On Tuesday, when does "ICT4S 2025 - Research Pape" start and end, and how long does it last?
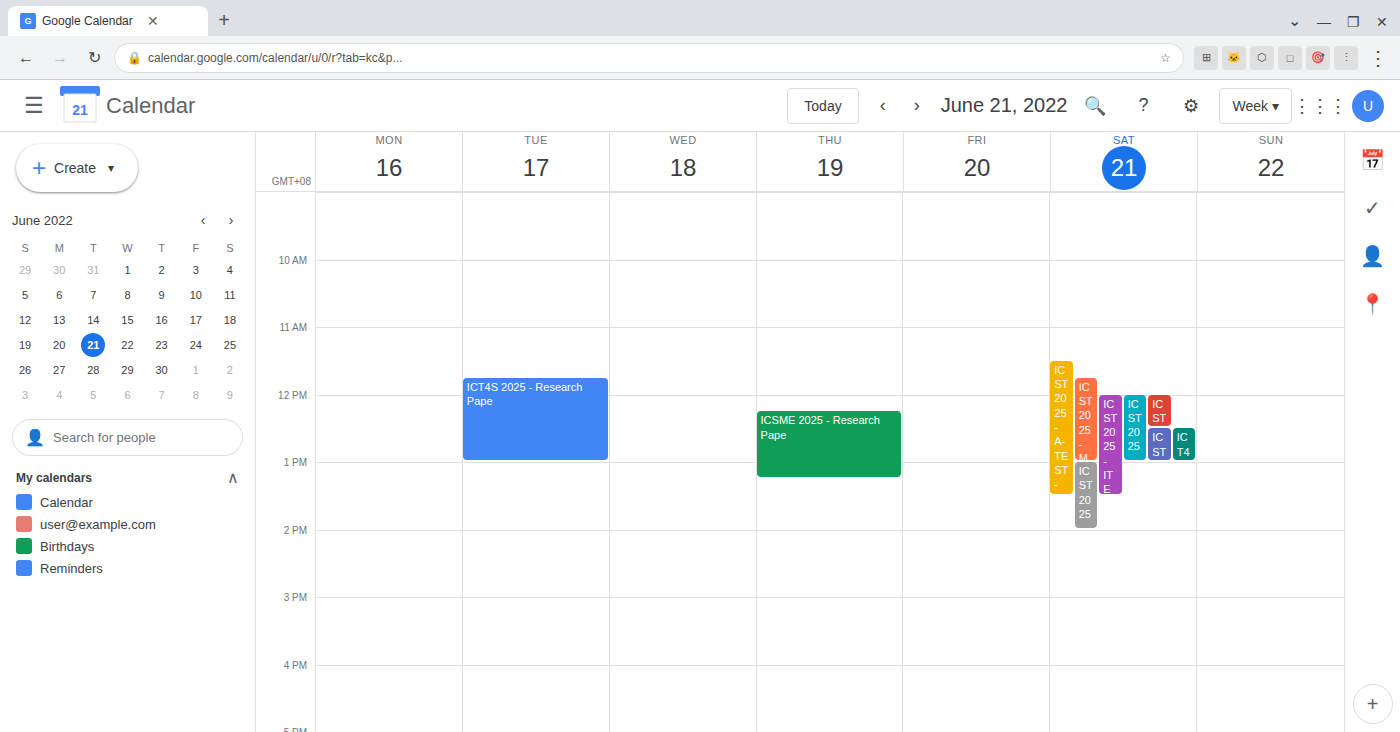
11:45 AM to 1:00 PM, 1 hour 15 minutes